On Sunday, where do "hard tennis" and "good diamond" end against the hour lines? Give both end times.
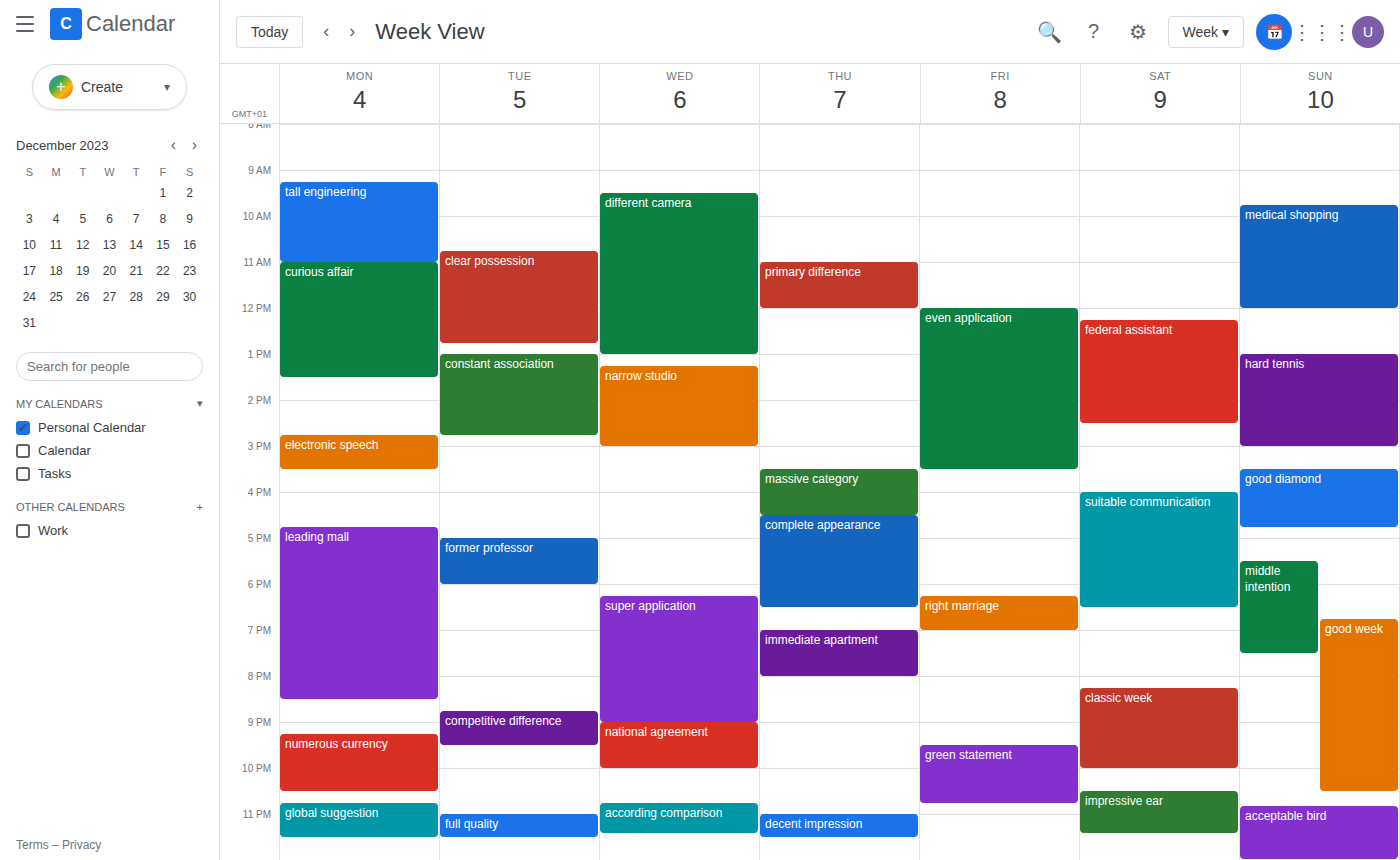
"hard tennis": 15:00, exactly on the 15:00 line. "good diamond": 16:45, neither: three quarters of the way from the 16:00 line to the 17:00 line.